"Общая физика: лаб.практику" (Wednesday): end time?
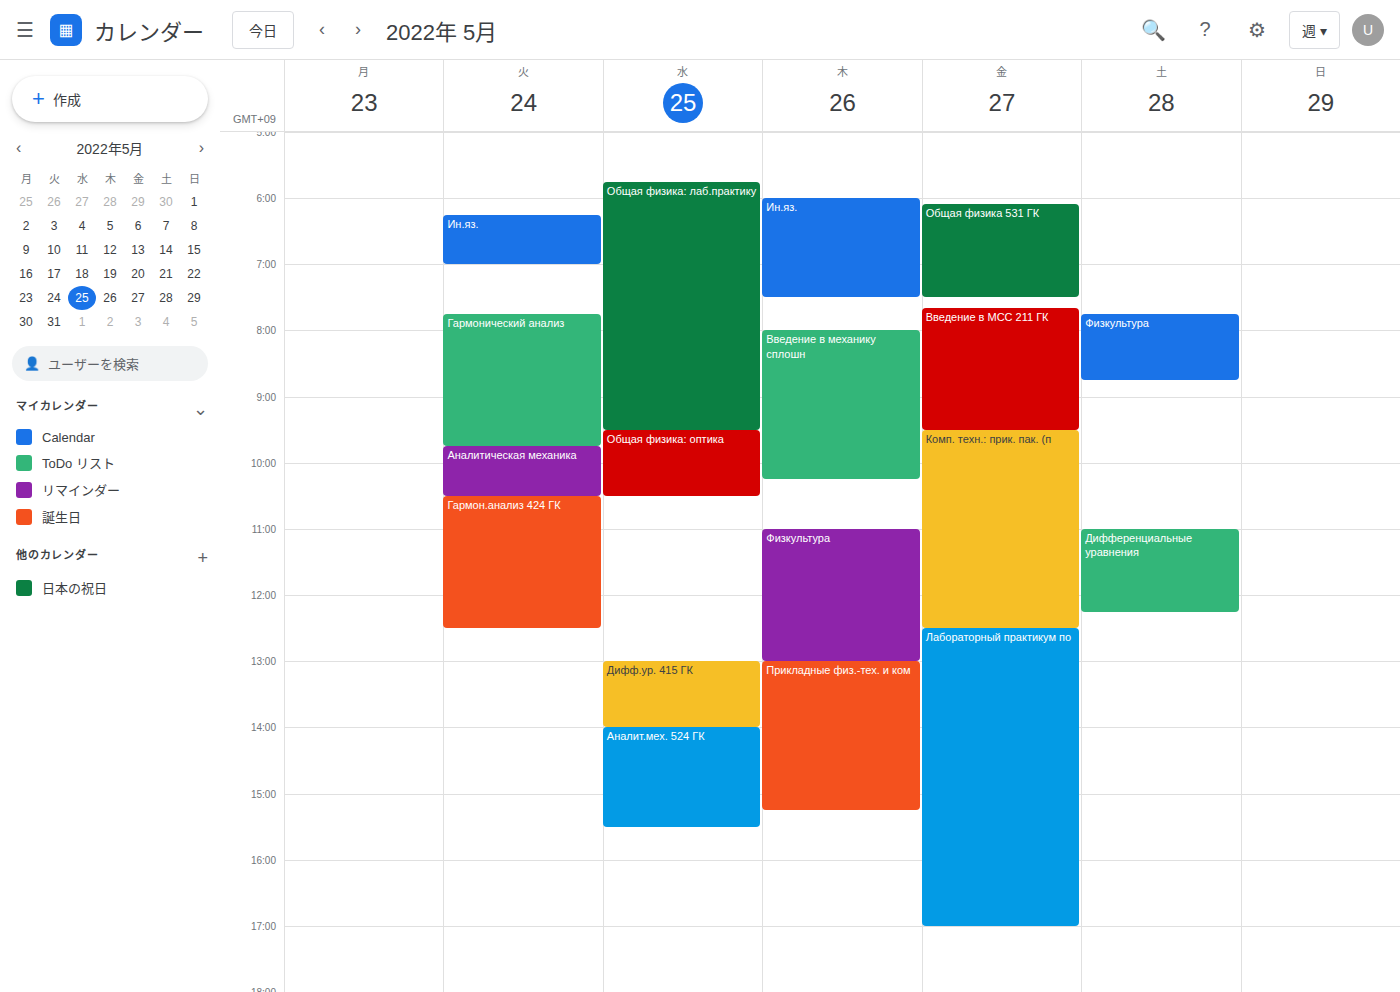
9:30 AM